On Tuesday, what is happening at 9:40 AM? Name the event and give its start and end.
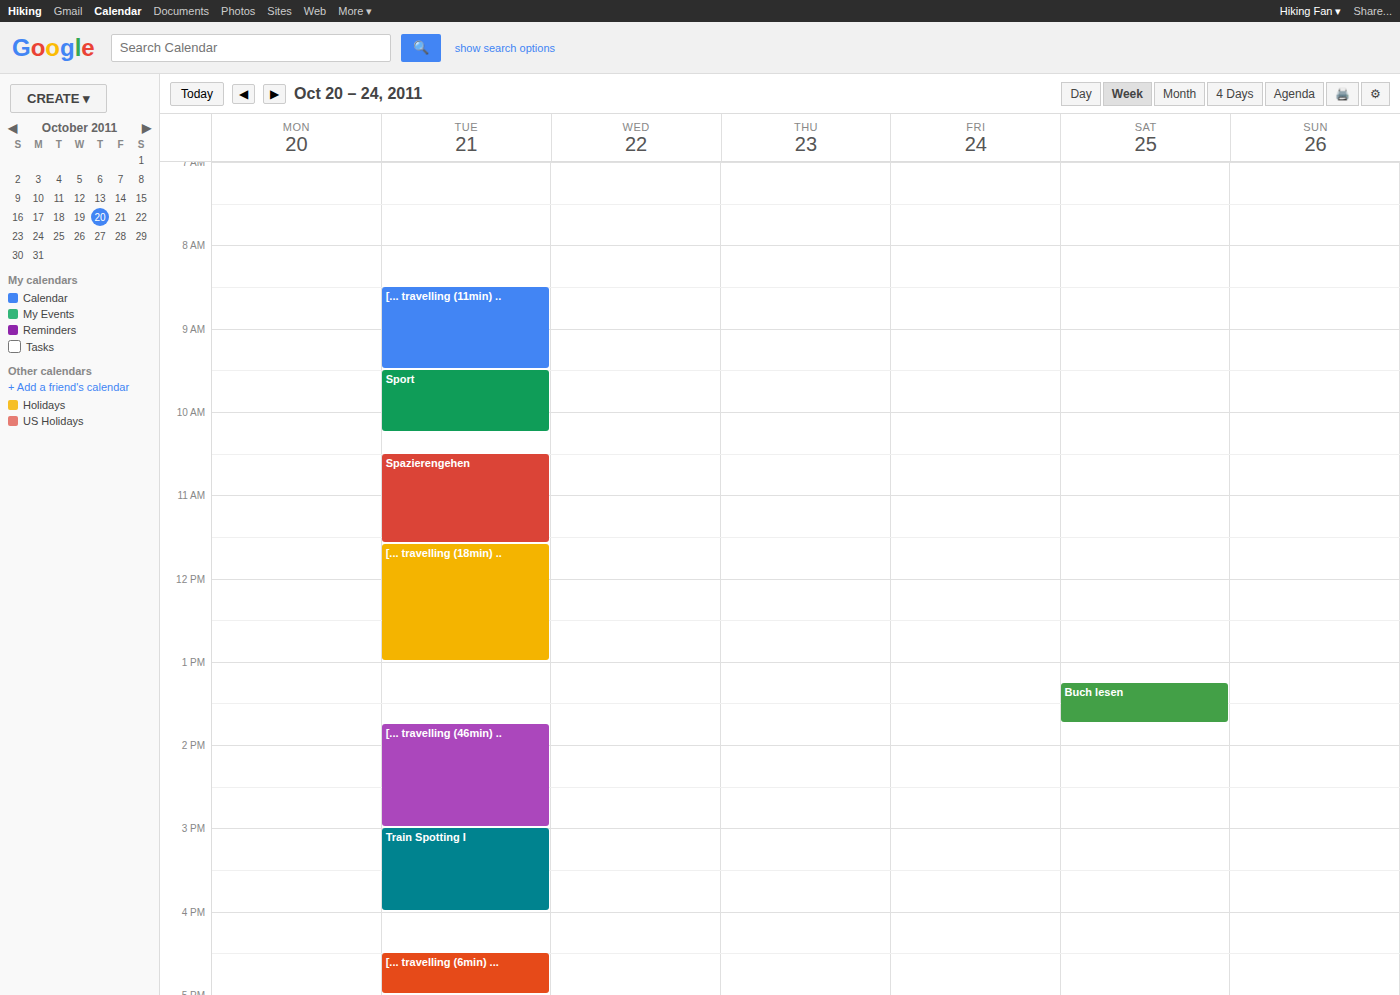
"Sport", 9:30 AM to 10:15 AM